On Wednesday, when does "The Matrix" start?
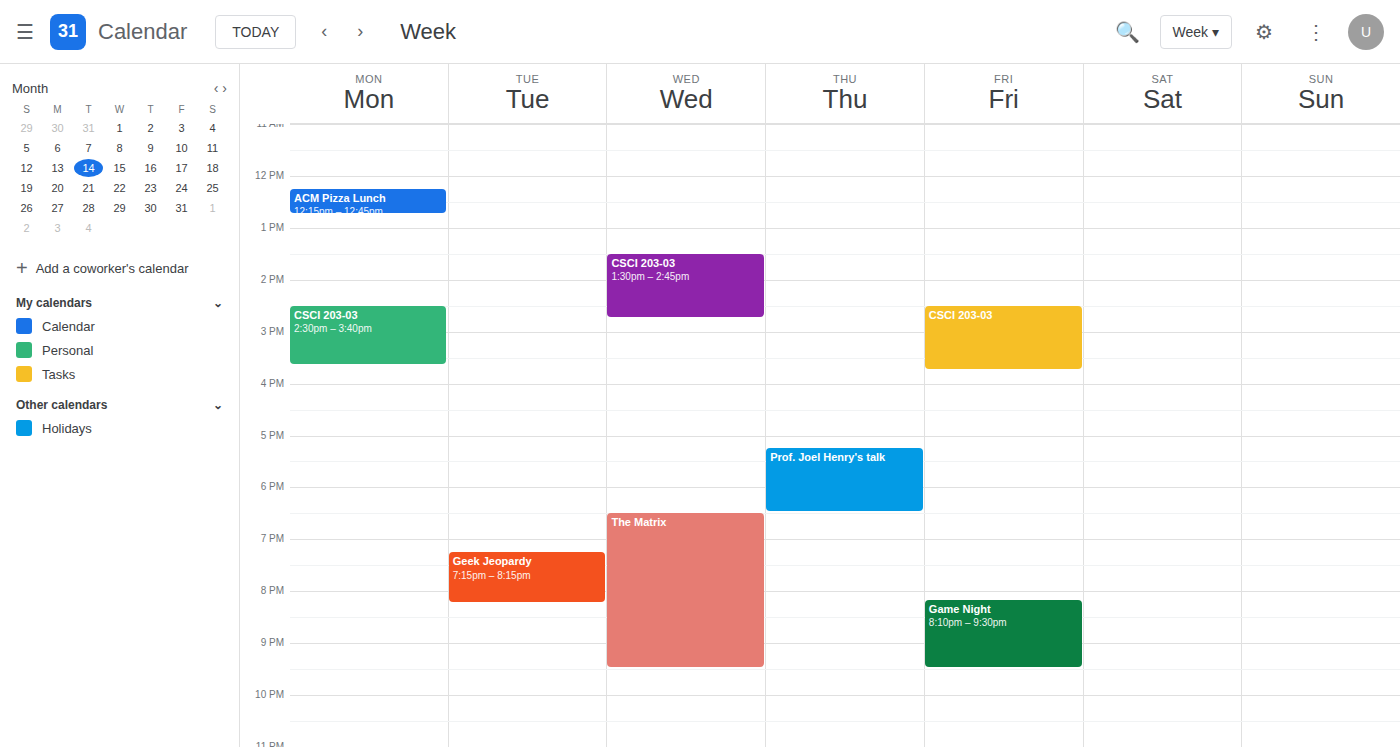
6:30 PM